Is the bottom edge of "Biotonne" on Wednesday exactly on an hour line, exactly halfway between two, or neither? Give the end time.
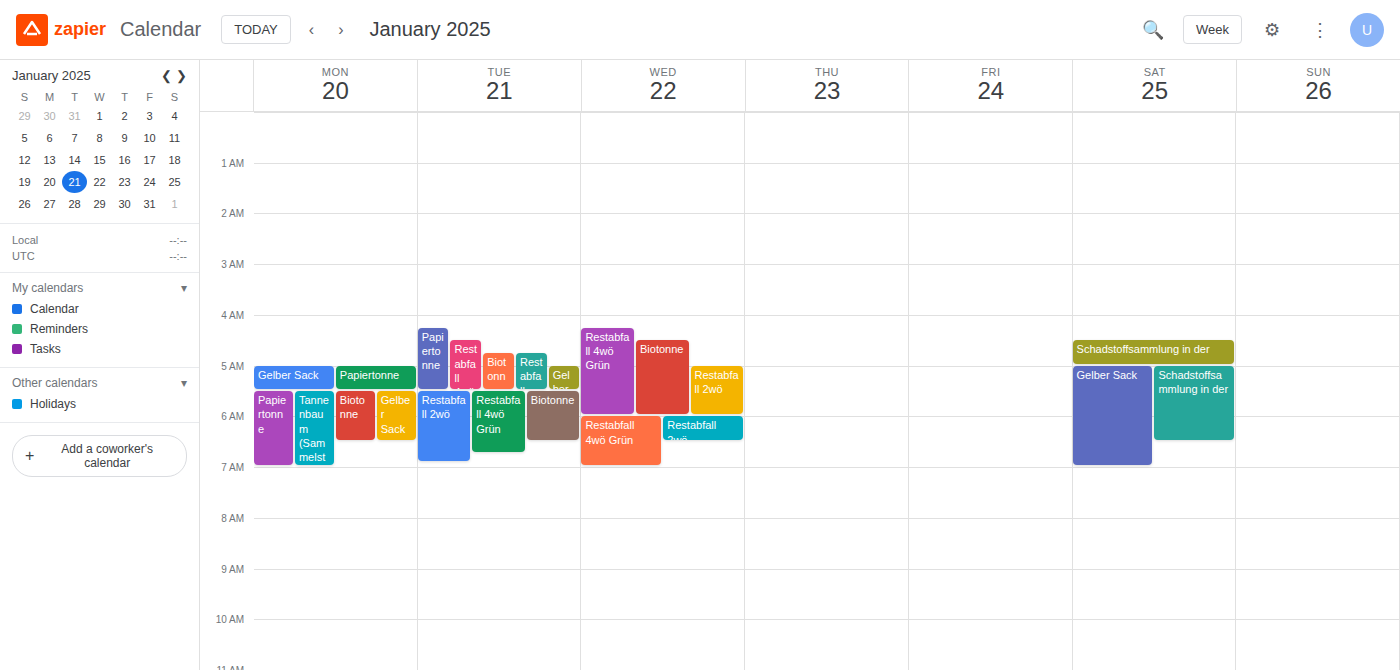
6:00 AM -- exactly on the 6 AM line.